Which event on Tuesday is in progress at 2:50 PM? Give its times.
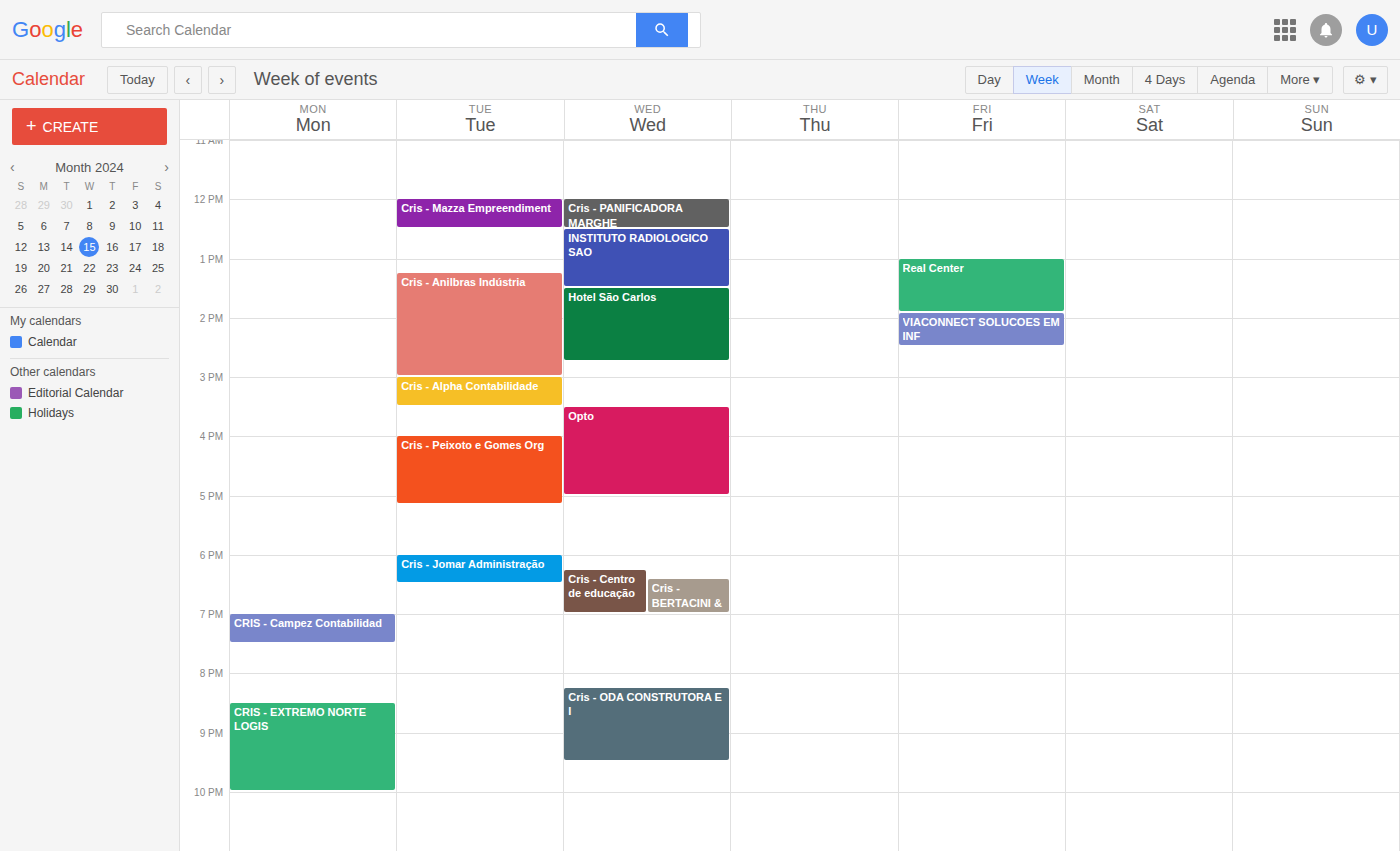
"Cris - Anilbras Indústria", 1:15 PM to 3:00 PM